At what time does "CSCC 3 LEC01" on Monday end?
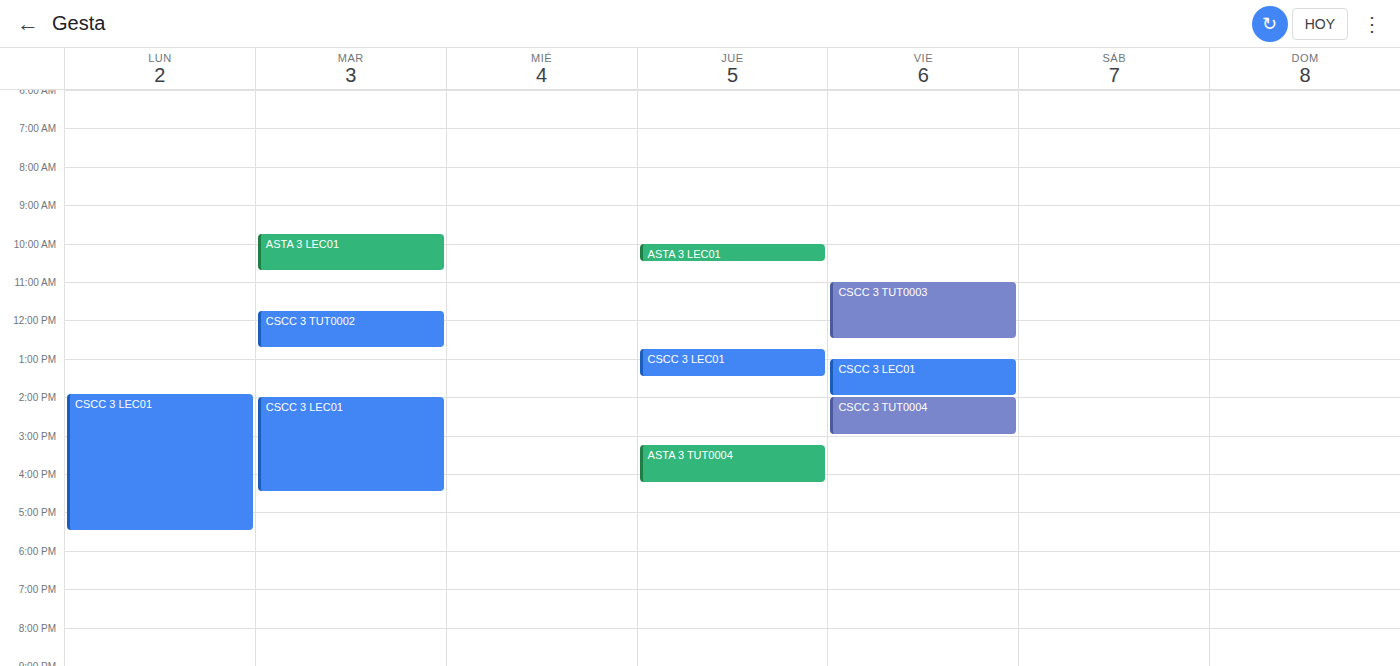
5:30 PM